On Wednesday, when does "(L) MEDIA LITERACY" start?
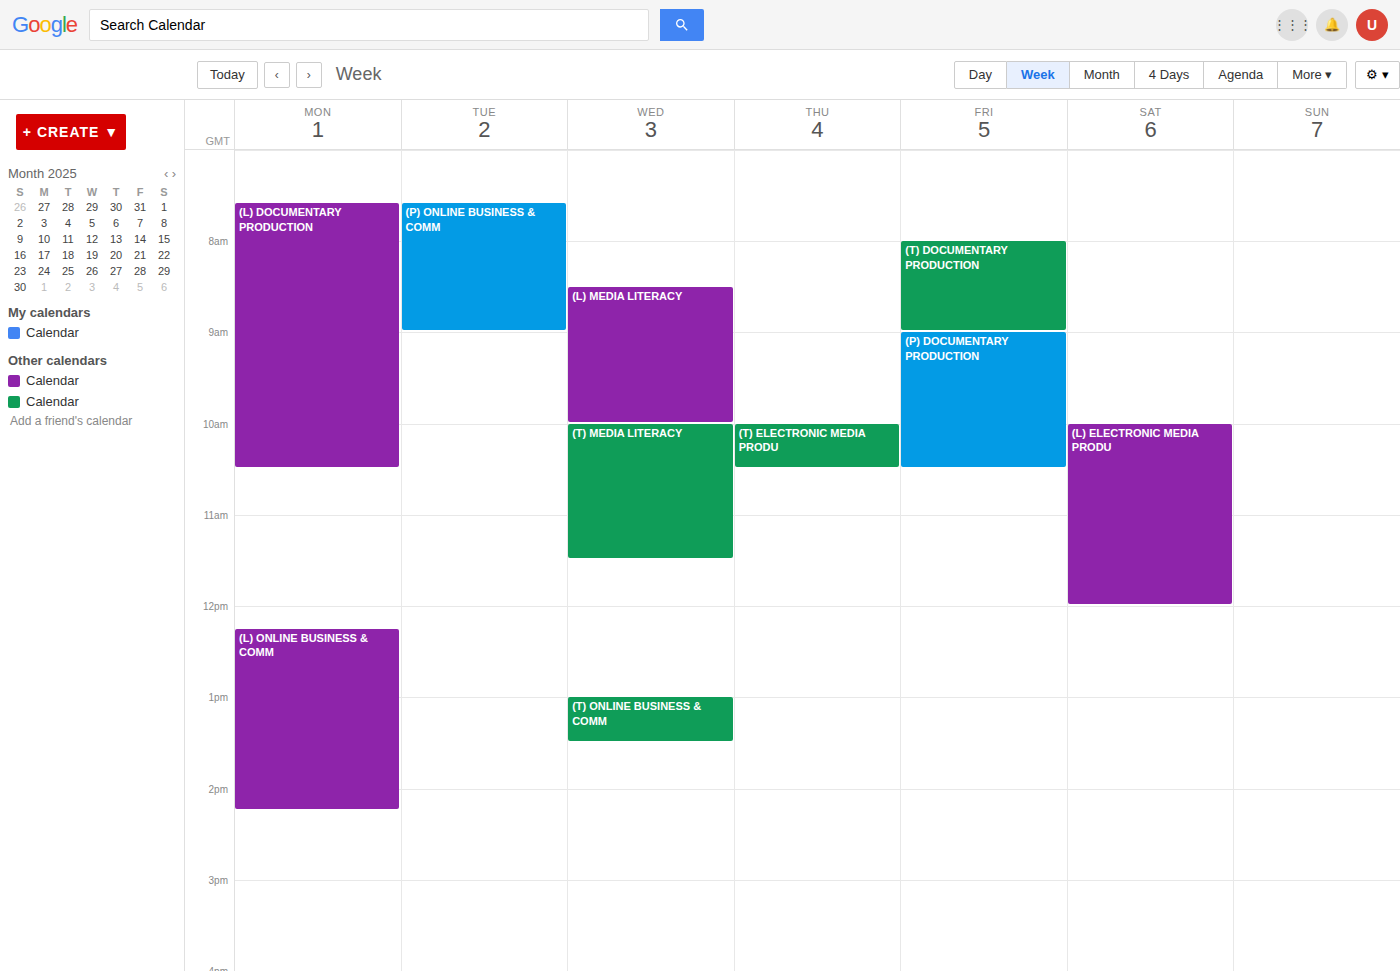
8:30 AM